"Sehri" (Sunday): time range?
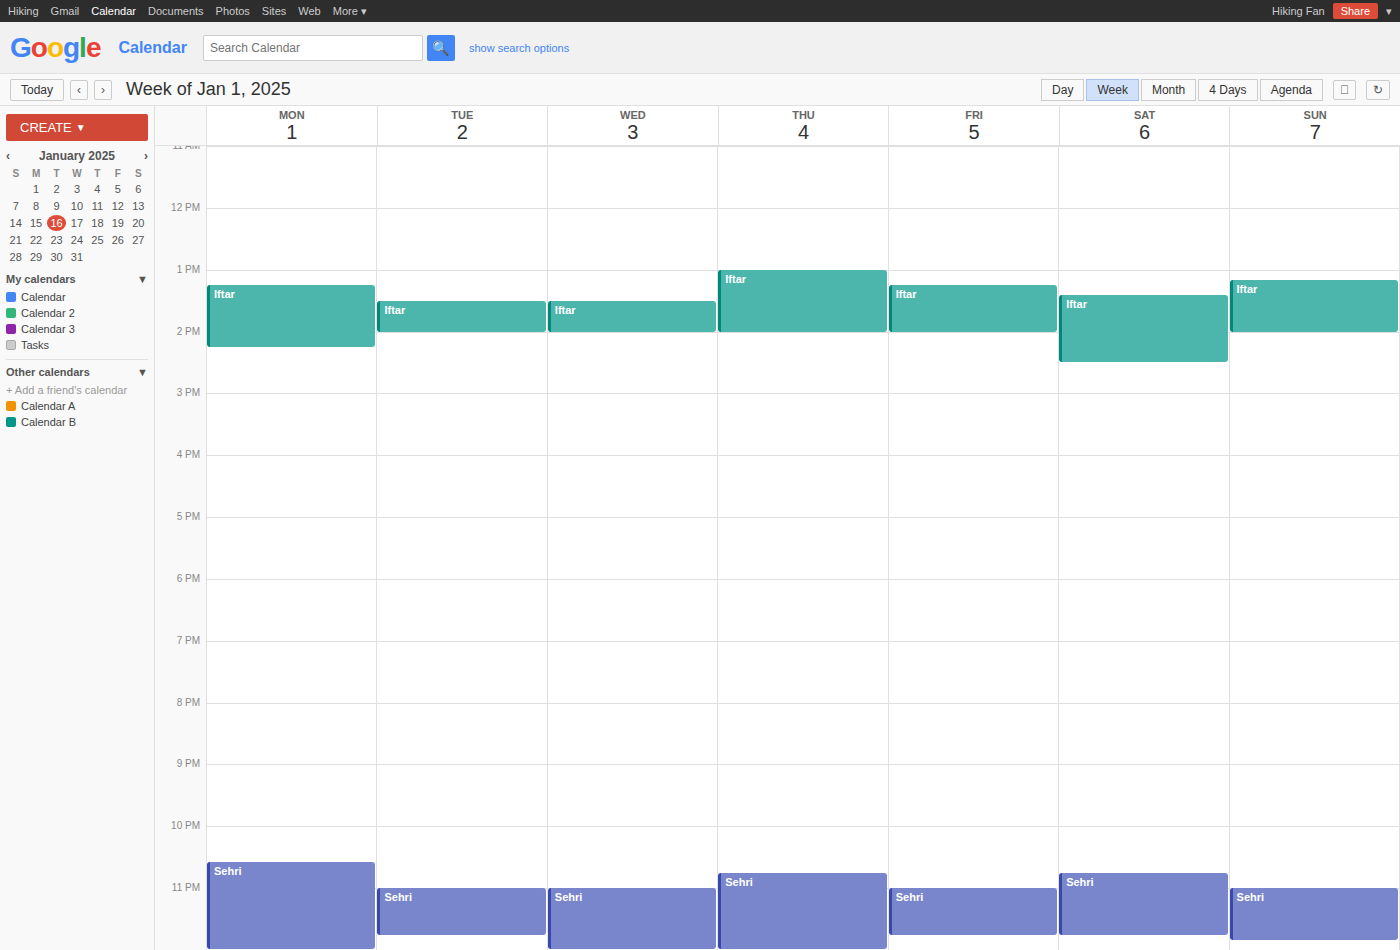
11:00 PM to 11:50 PM